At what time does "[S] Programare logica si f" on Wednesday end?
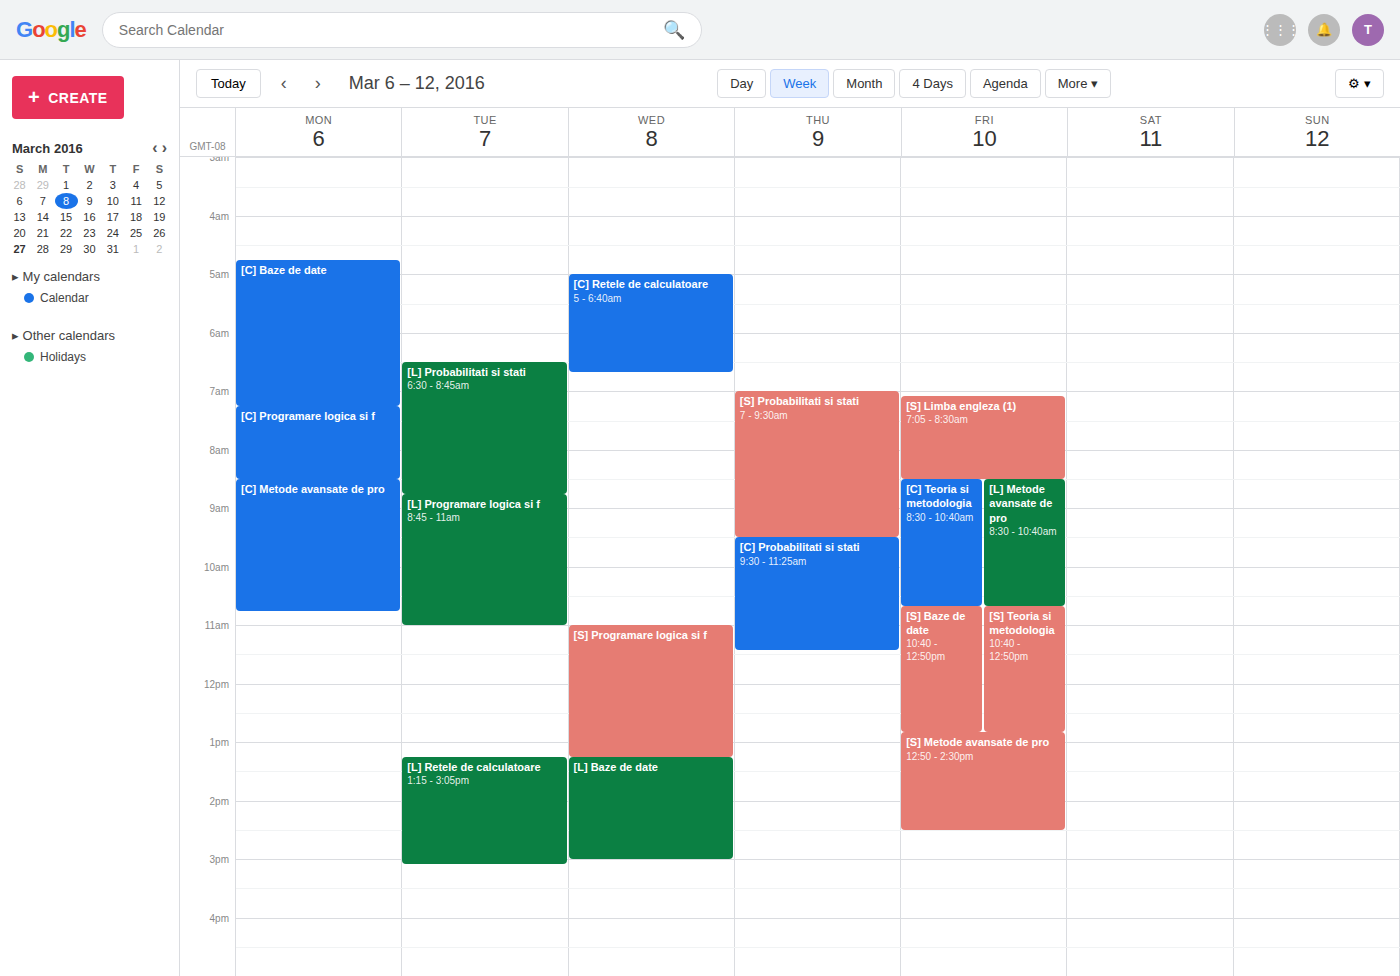
1:15 PM